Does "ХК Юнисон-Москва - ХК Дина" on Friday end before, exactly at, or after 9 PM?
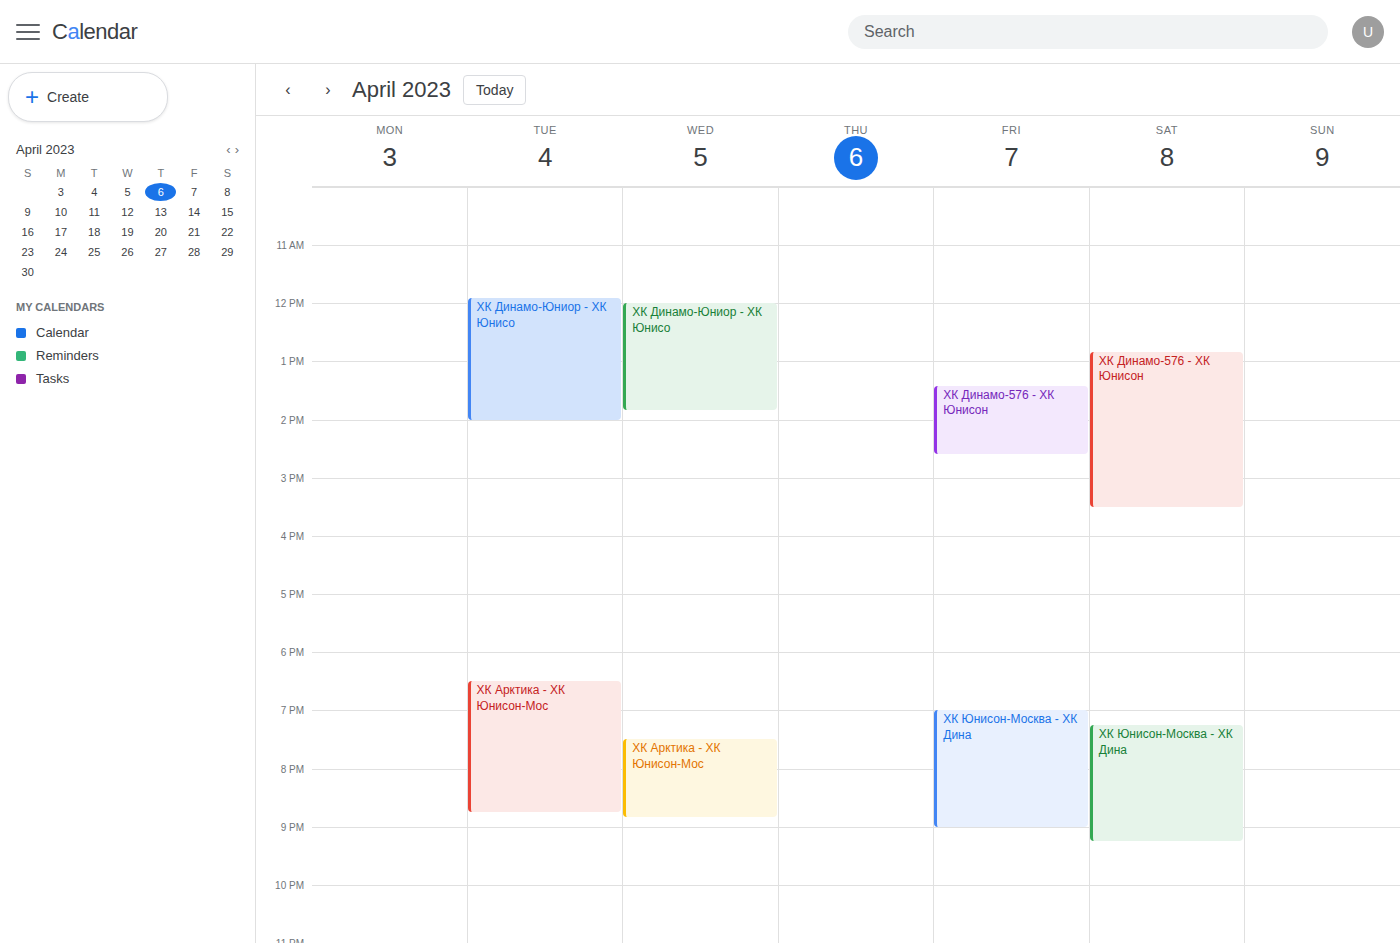
9:00 PM -- exactly at 9 PM, on the 9 PM line.